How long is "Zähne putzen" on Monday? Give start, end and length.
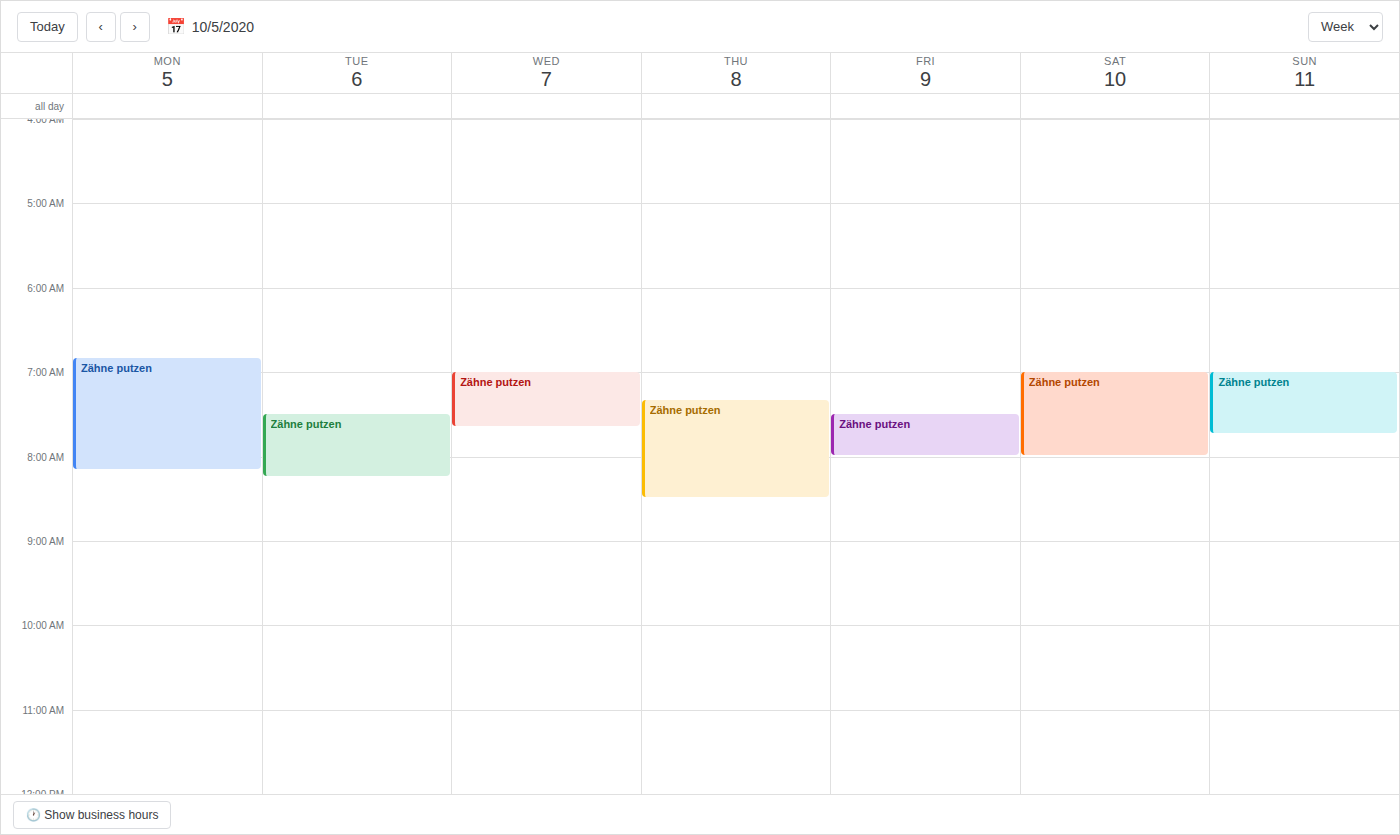
6:50 AM to 8:10 AM, 1 hour 20 minutes